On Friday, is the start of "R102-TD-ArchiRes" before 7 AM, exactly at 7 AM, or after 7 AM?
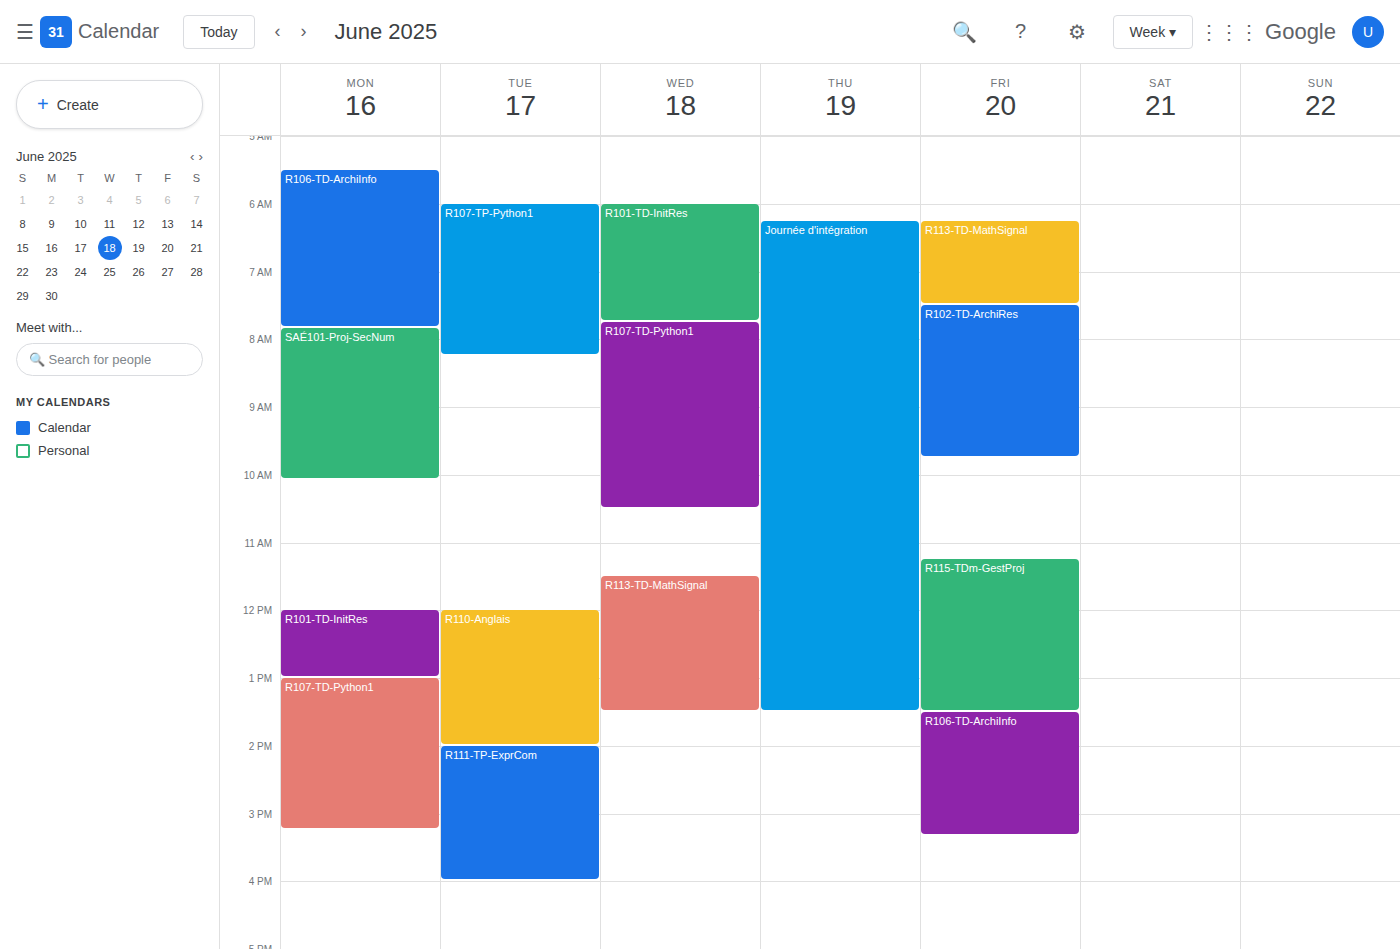
7:30 AM -- after 7 AM, 30 minutes below the 7 AM line.